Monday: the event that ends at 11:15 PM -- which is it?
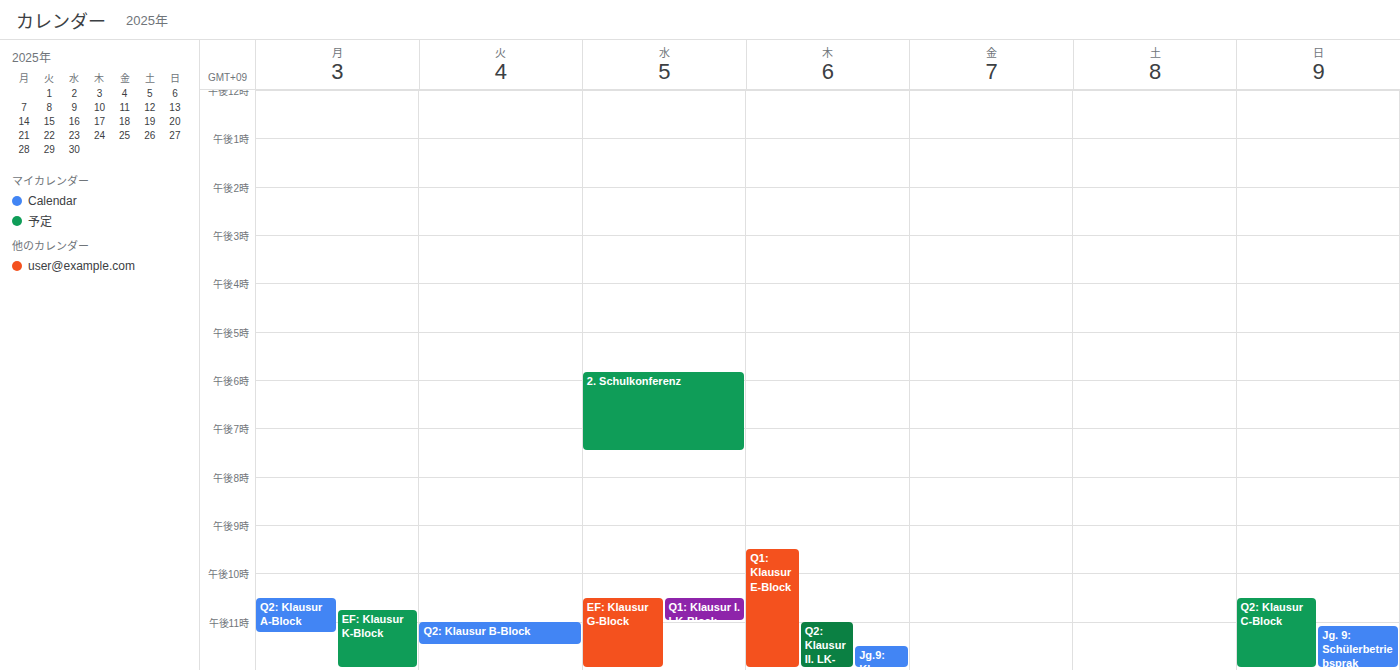
"Q2: Klausur A-Block"